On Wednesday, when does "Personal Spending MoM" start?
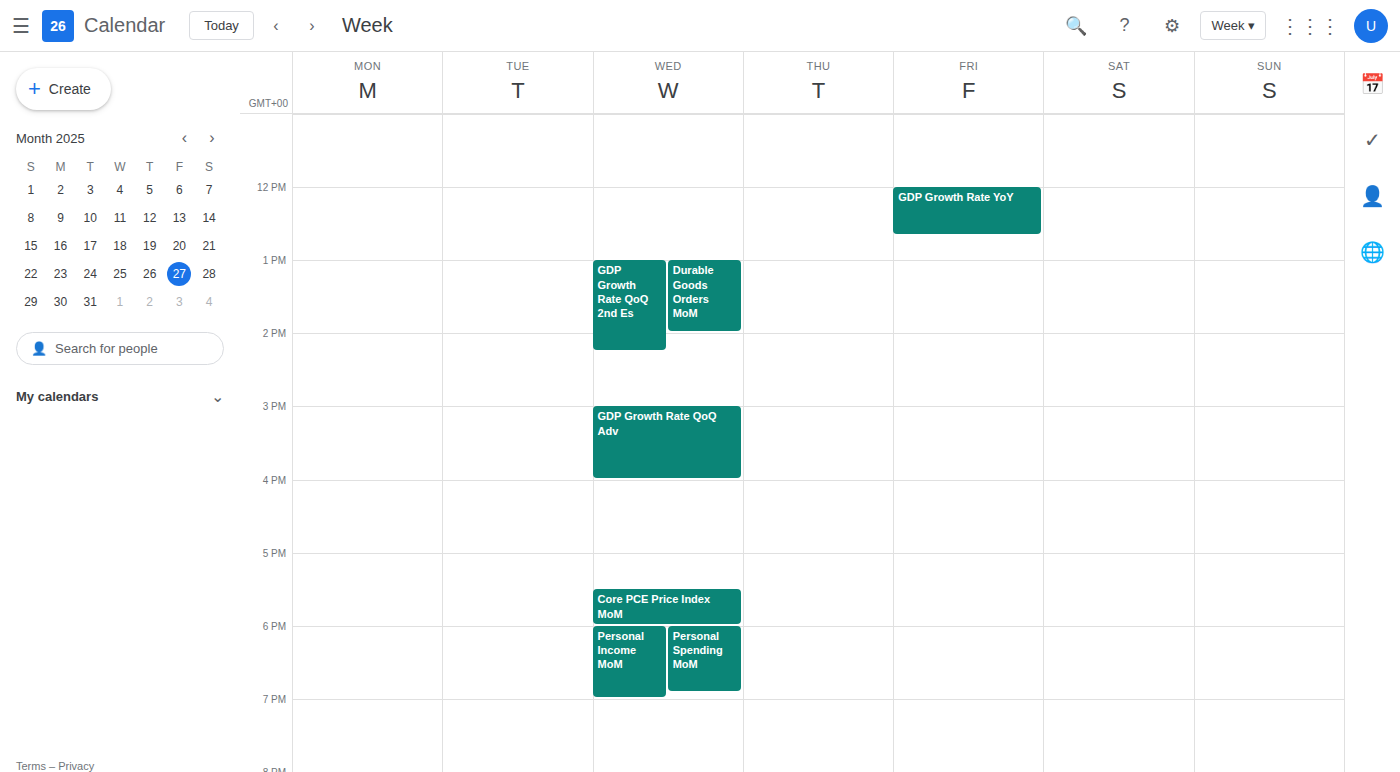
6:00 PM